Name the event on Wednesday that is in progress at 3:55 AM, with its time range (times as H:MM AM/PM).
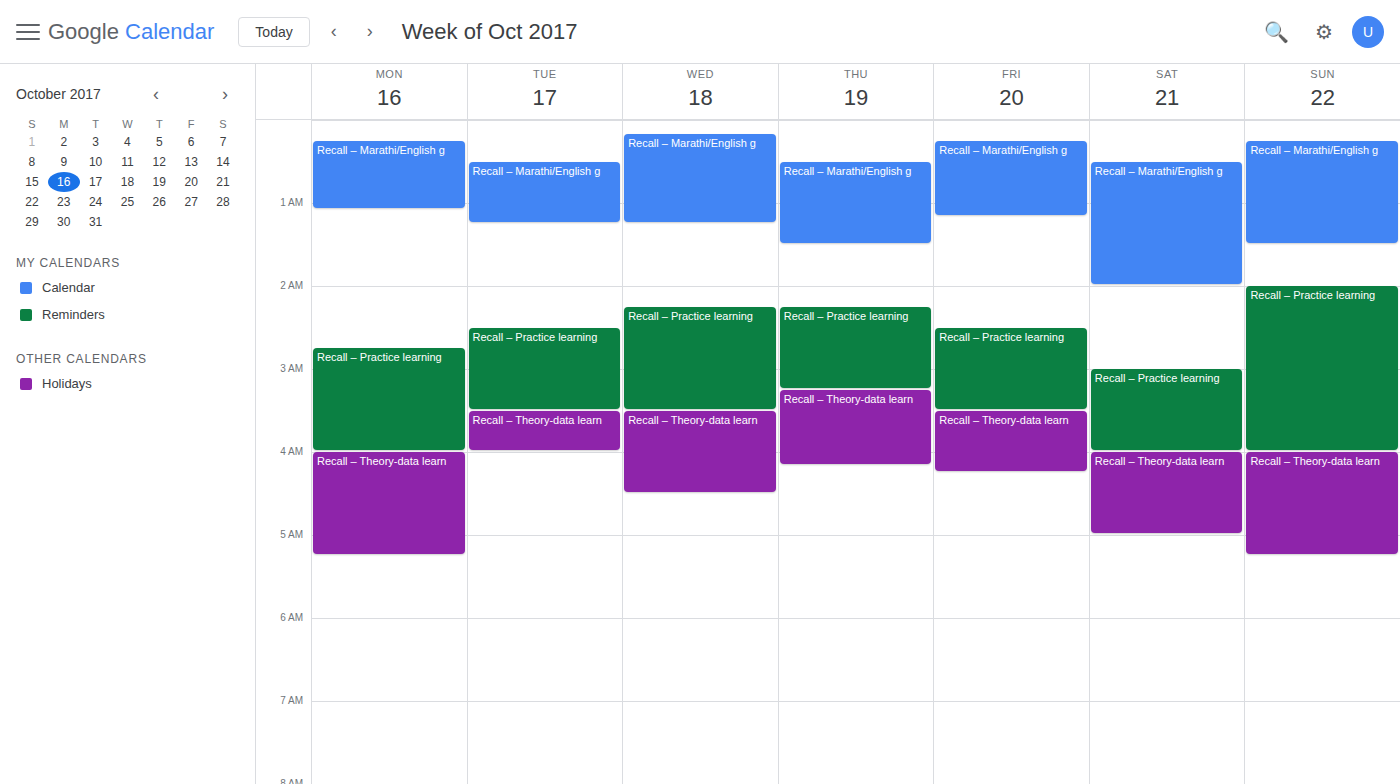
"Recall – Theory-data learn", 3:30 AM to 4:30 AM